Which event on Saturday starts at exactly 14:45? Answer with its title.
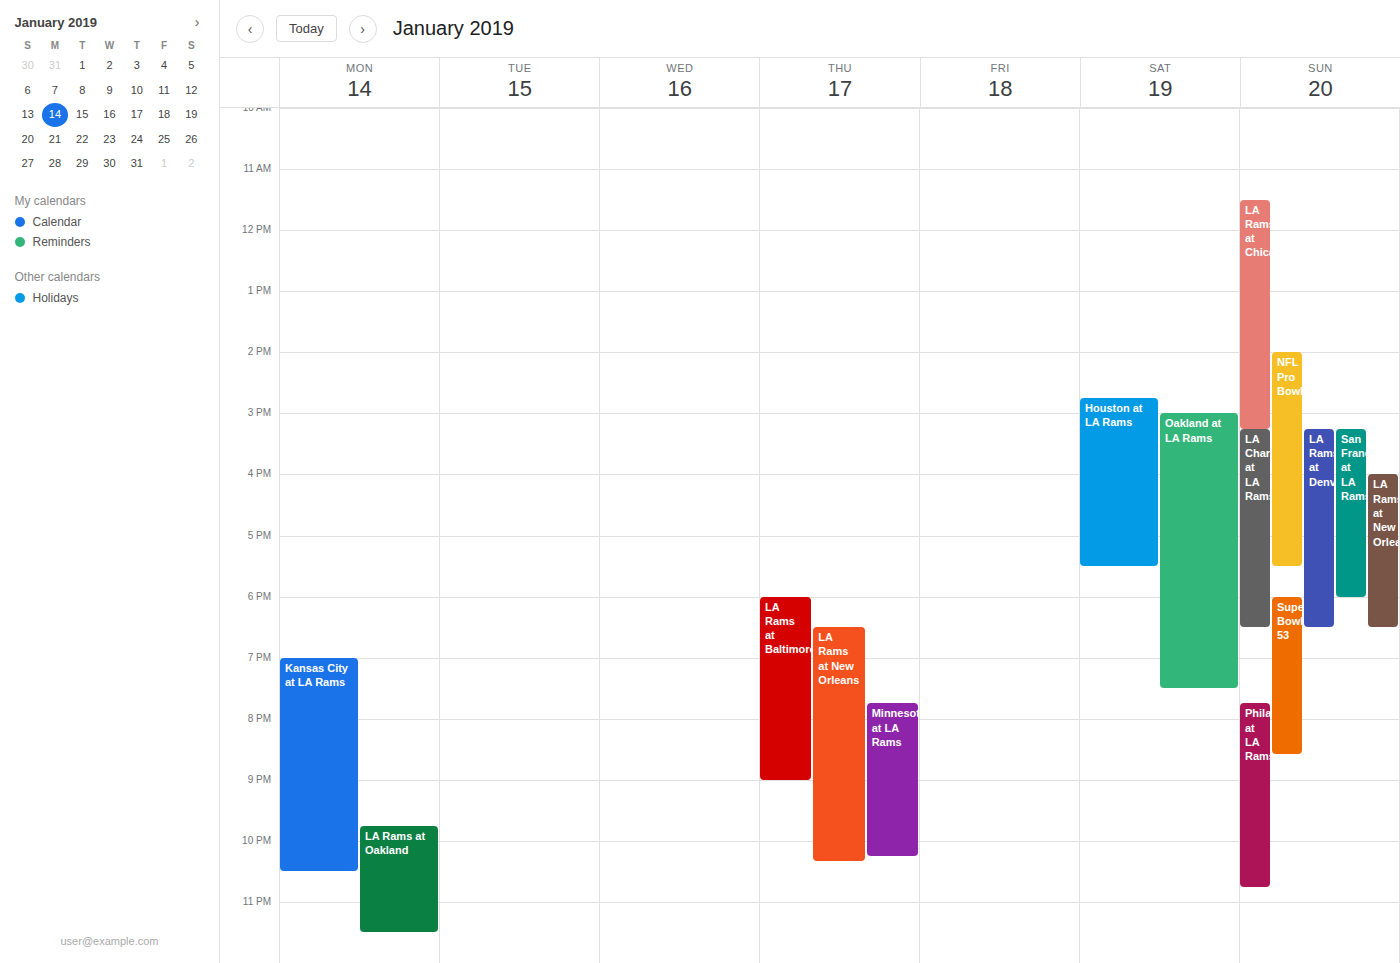
"Houston at LA Rams"